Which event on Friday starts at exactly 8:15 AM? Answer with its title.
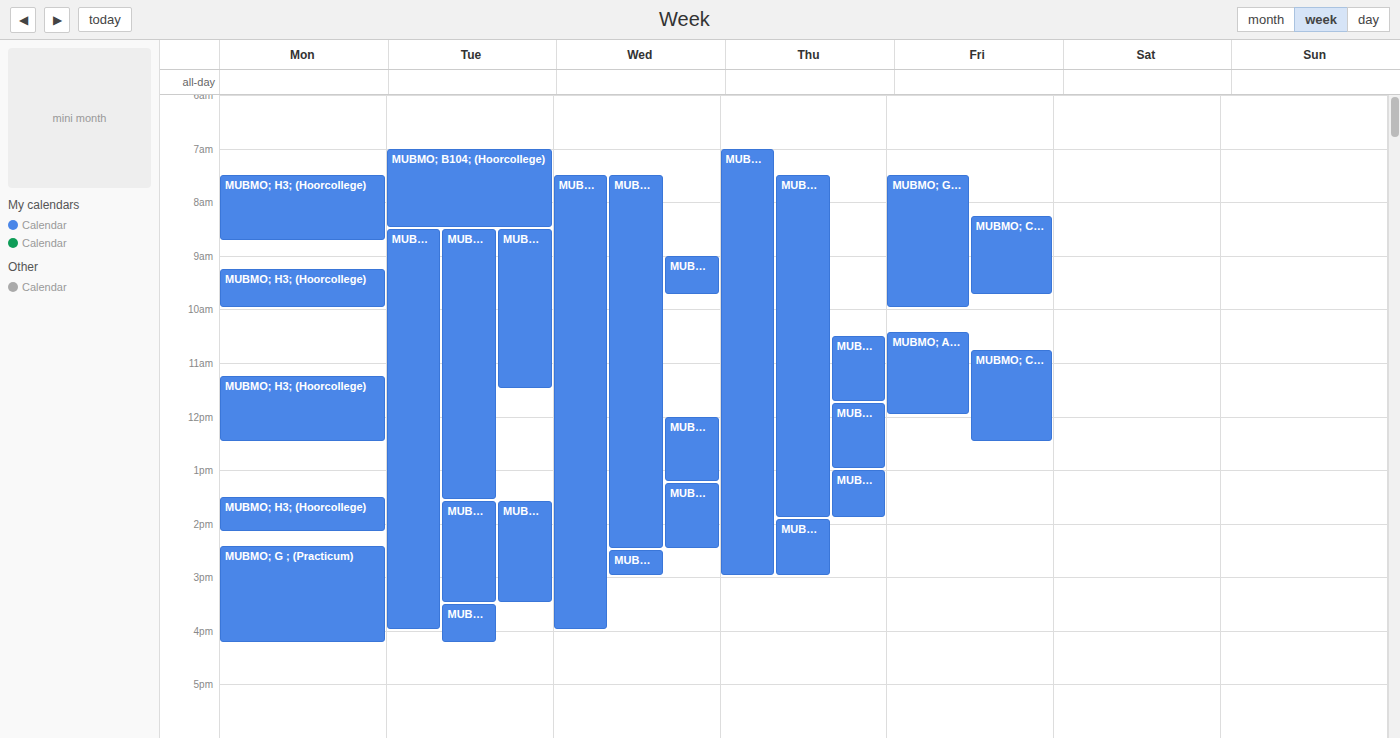
"MUBMO; C104; (Werkzitting)"